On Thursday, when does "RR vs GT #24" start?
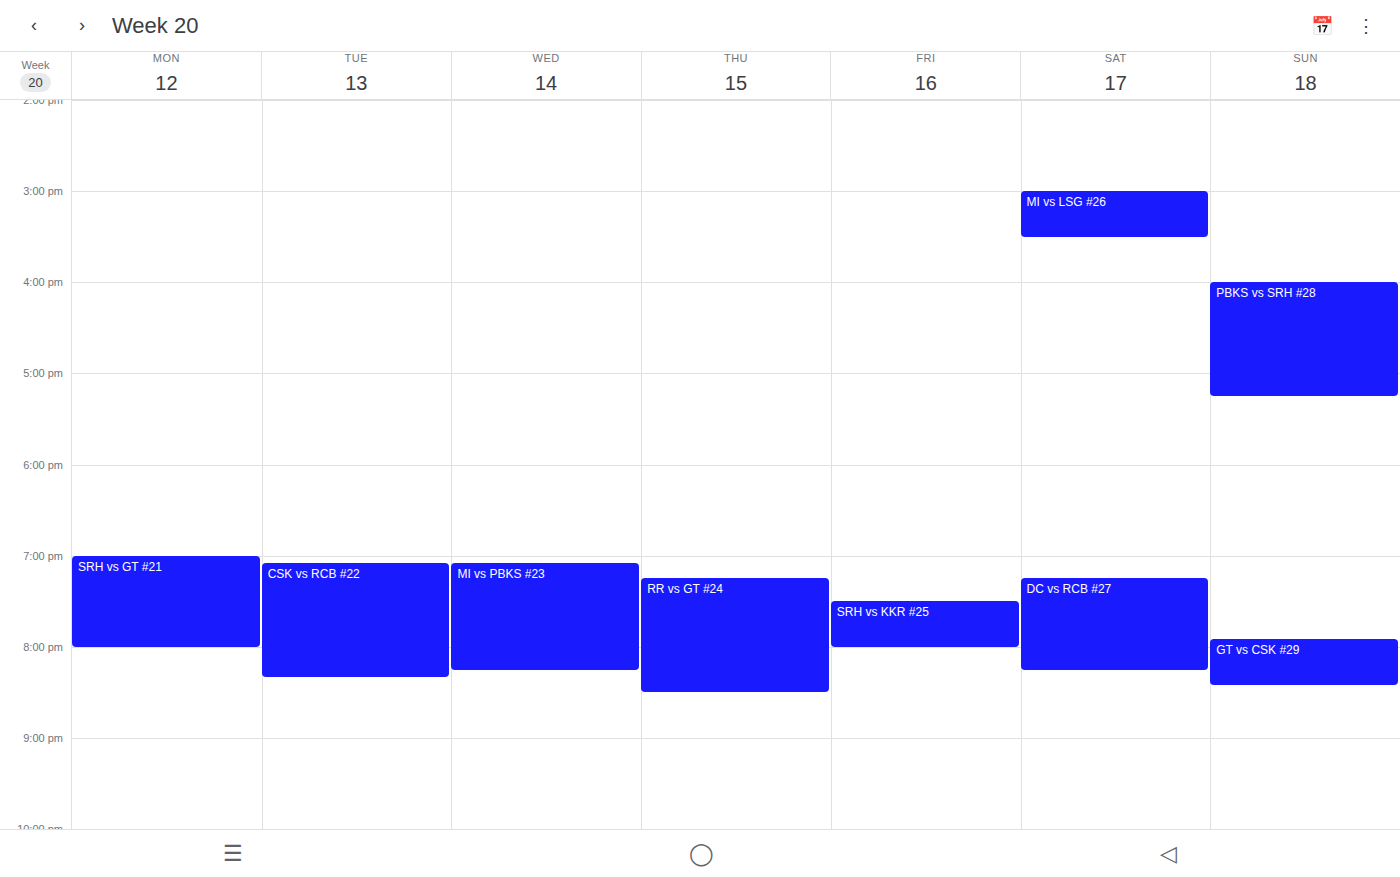
7:15 PM